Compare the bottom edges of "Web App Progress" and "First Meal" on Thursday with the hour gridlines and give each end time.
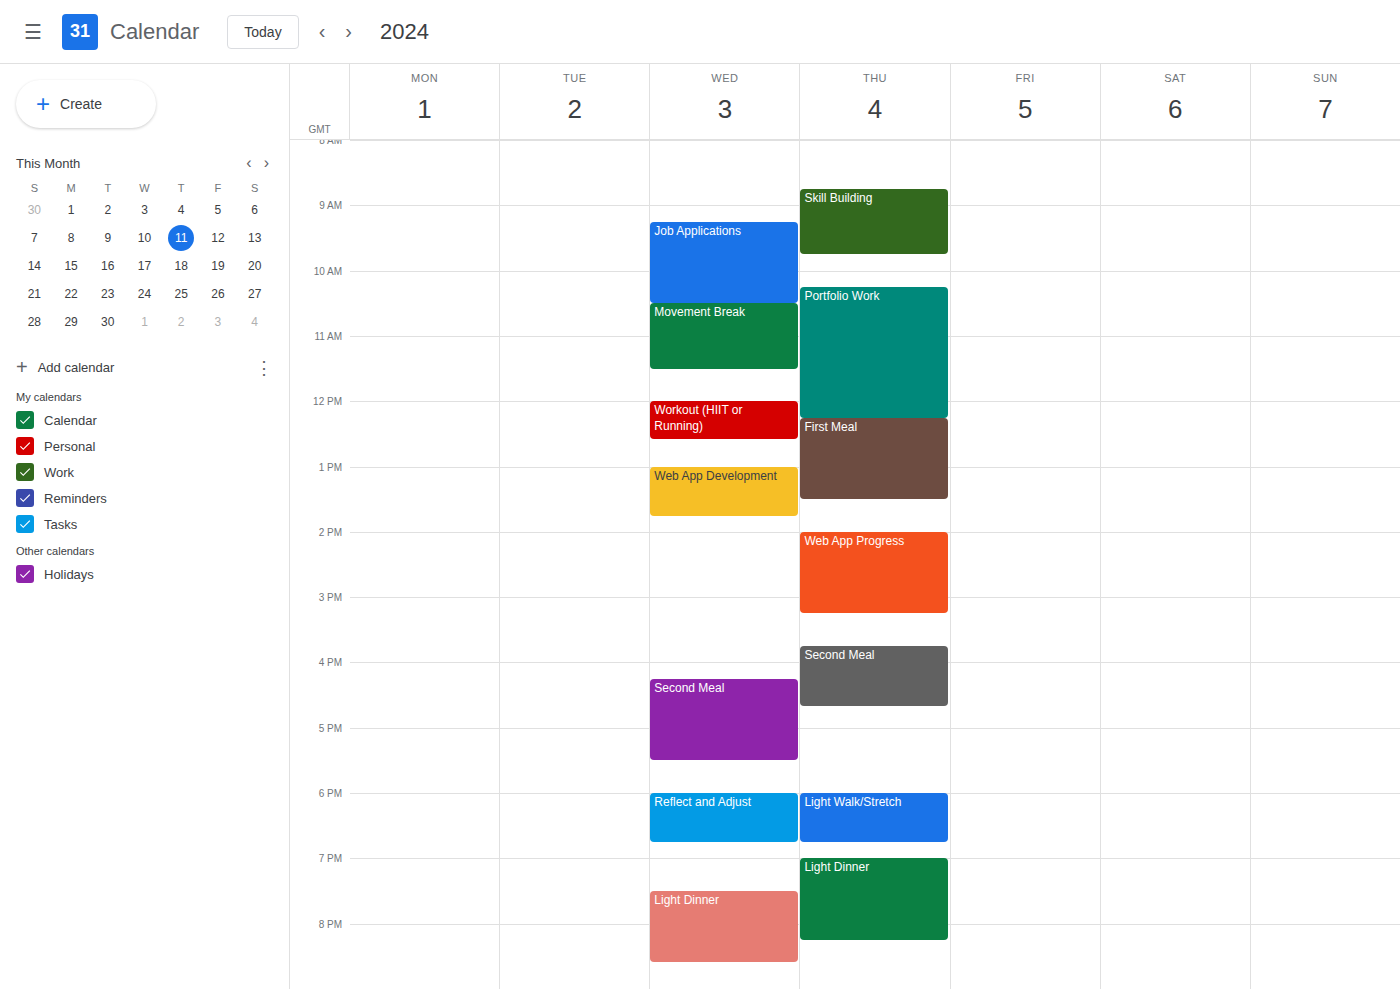
"Web App Progress": 3:15 PM, neither: a quarter of the way from the 3 PM line to the 4 PM line. "First Meal": 1:30 PM, halfway between the 1 PM and 2 PM lines.